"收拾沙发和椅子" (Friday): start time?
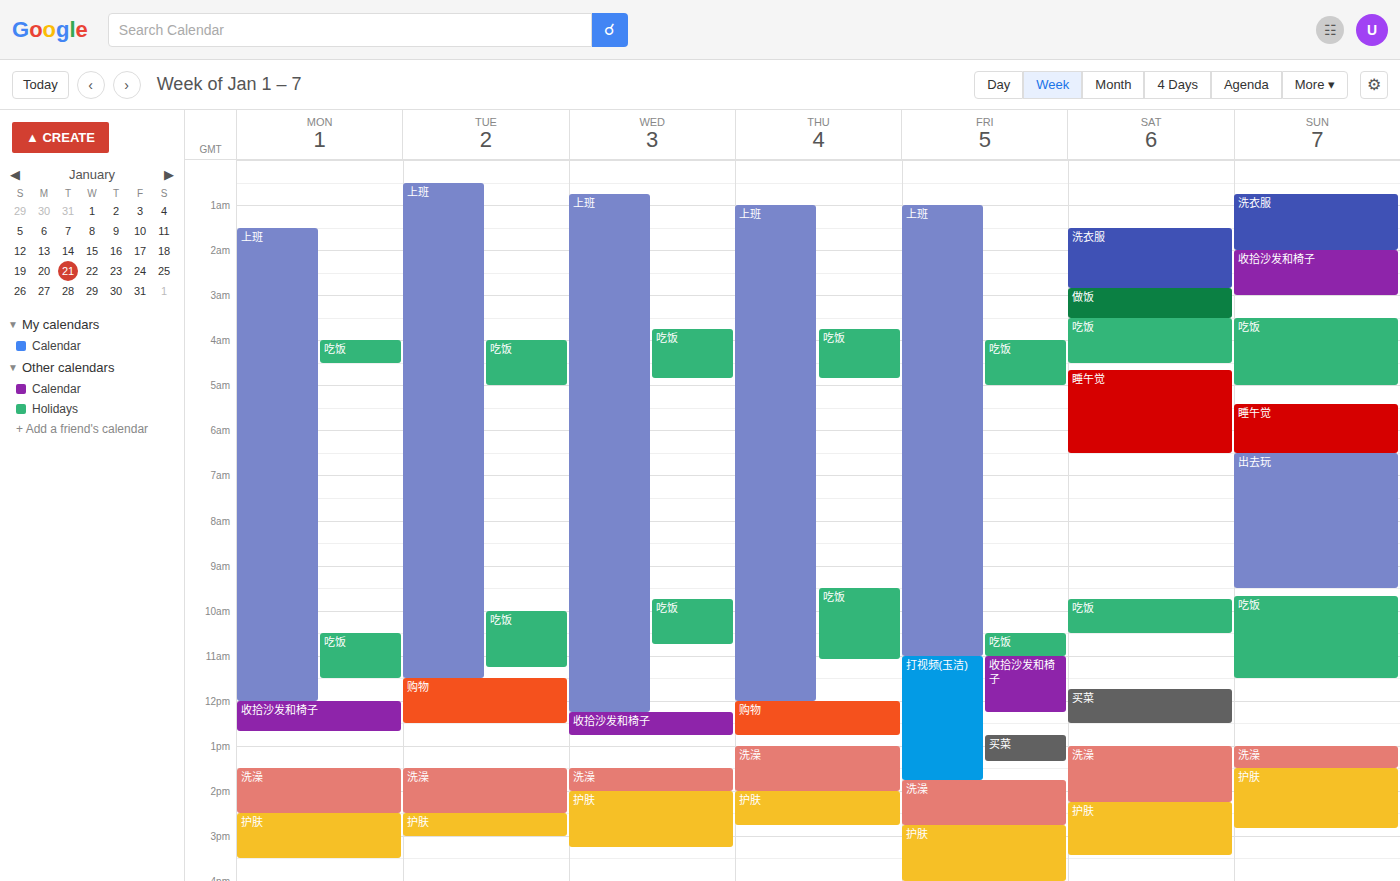
11:00 AM